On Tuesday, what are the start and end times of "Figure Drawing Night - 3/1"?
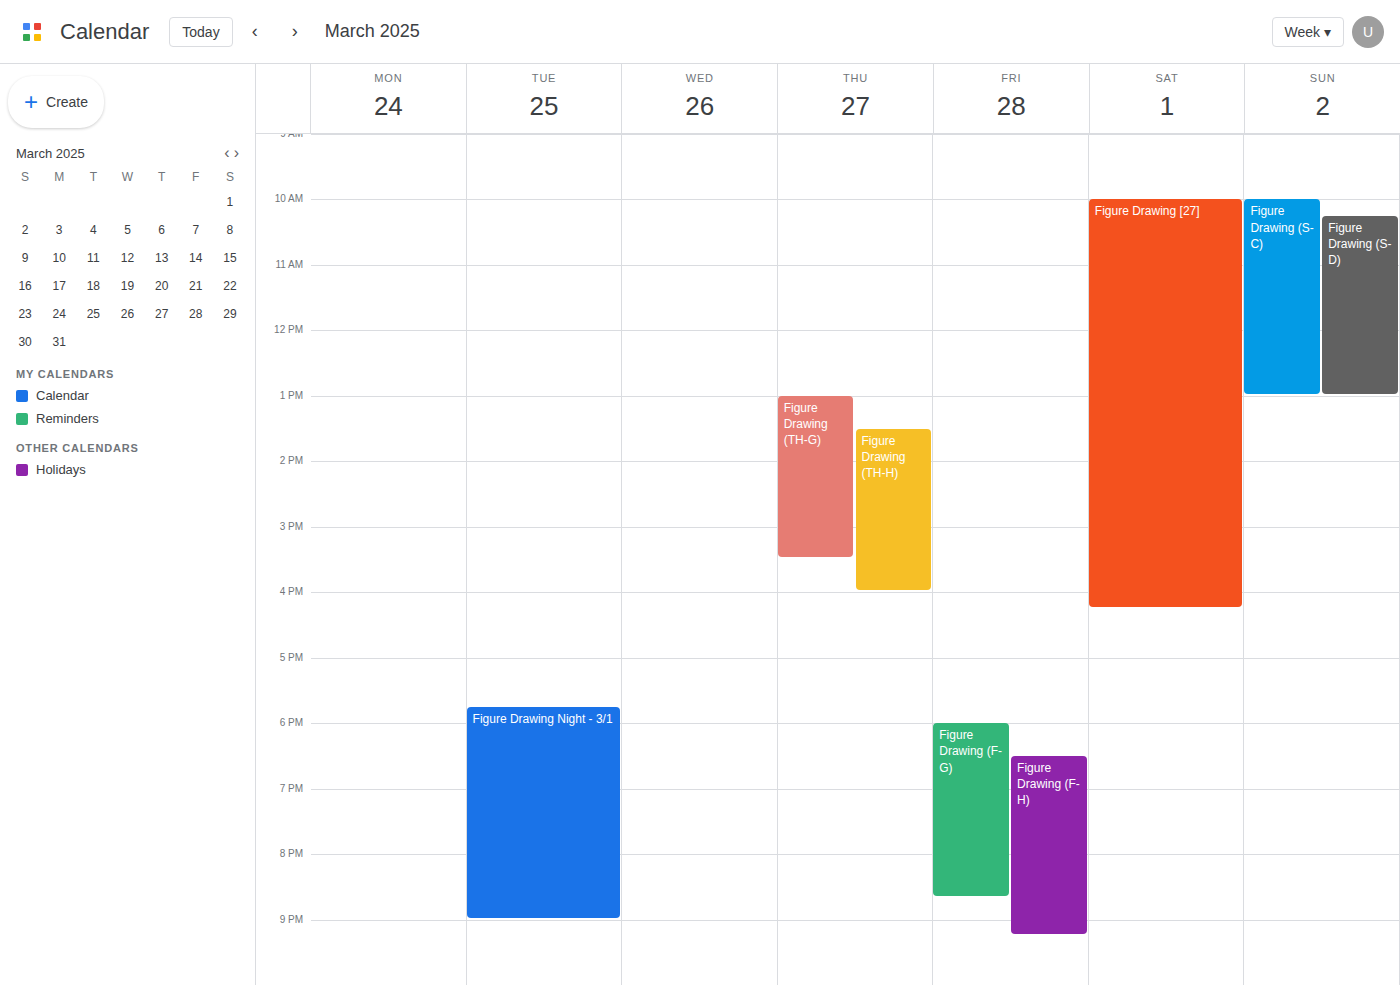
5:45 PM to 9:00 PM